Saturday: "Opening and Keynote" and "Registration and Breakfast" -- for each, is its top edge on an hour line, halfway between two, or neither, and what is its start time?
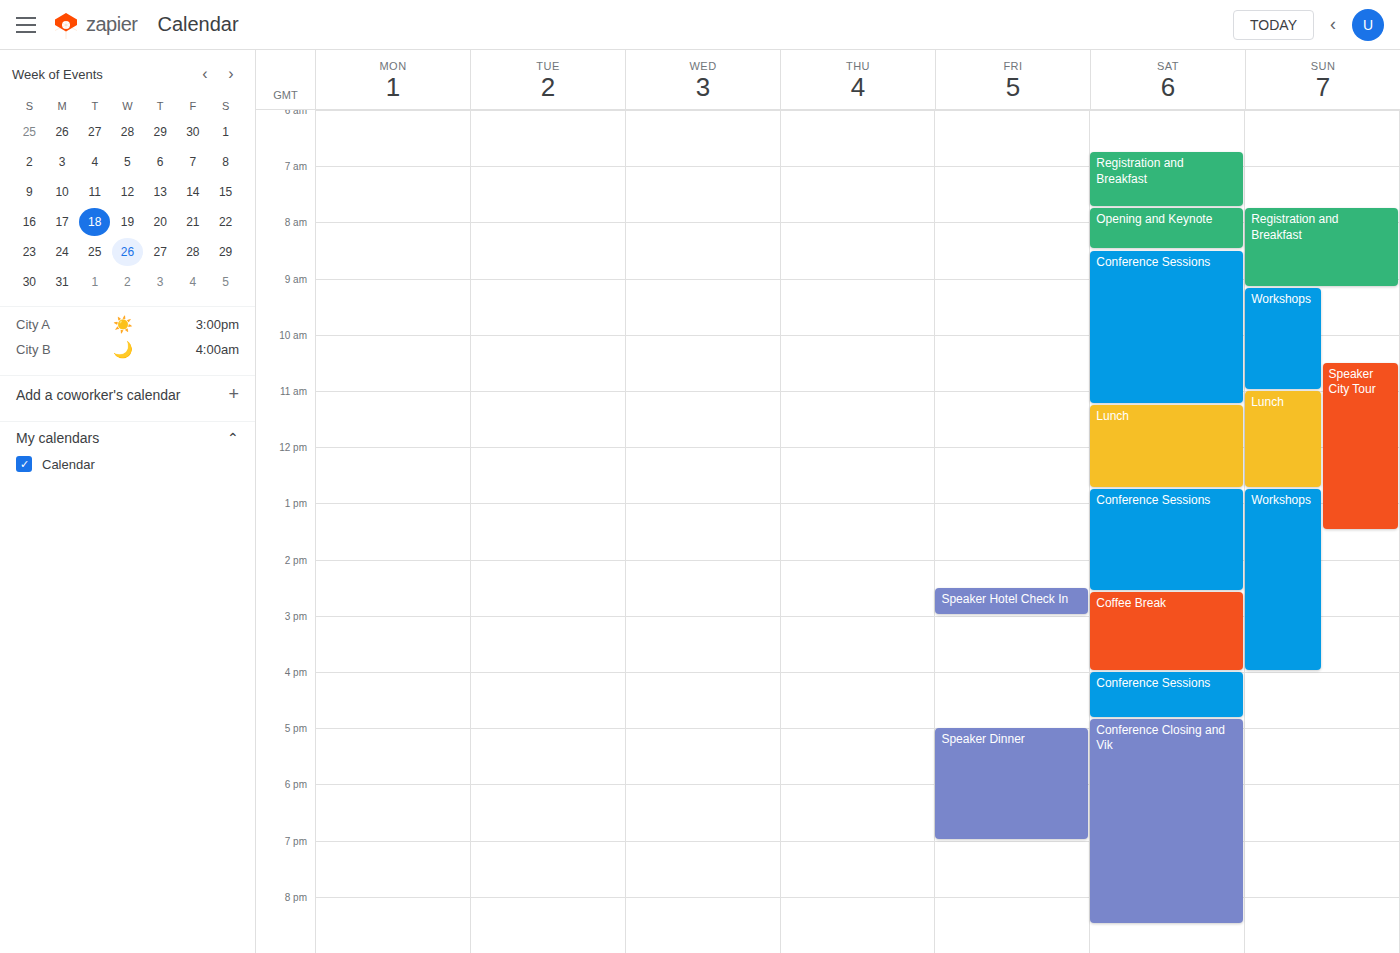
"Opening and Keynote": 7:45 AM, neither: three quarters of the way from the 7 AM line to the 8 AM line. "Registration and Breakfast": 6:45 AM, neither: three quarters of the way from the 6 AM line to the 7 AM line.